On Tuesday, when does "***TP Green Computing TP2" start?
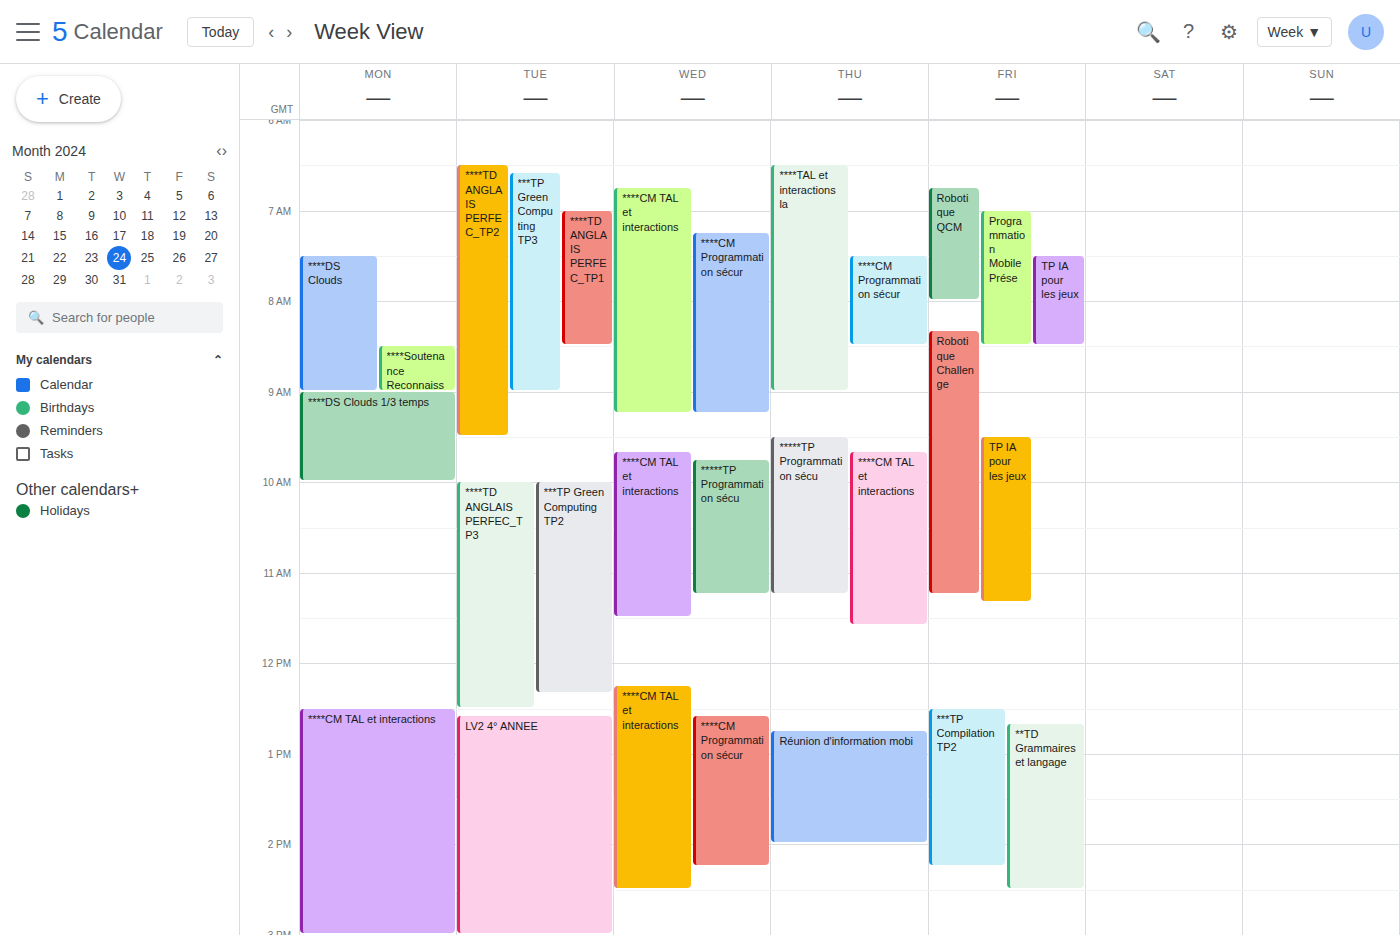
10:00 AM